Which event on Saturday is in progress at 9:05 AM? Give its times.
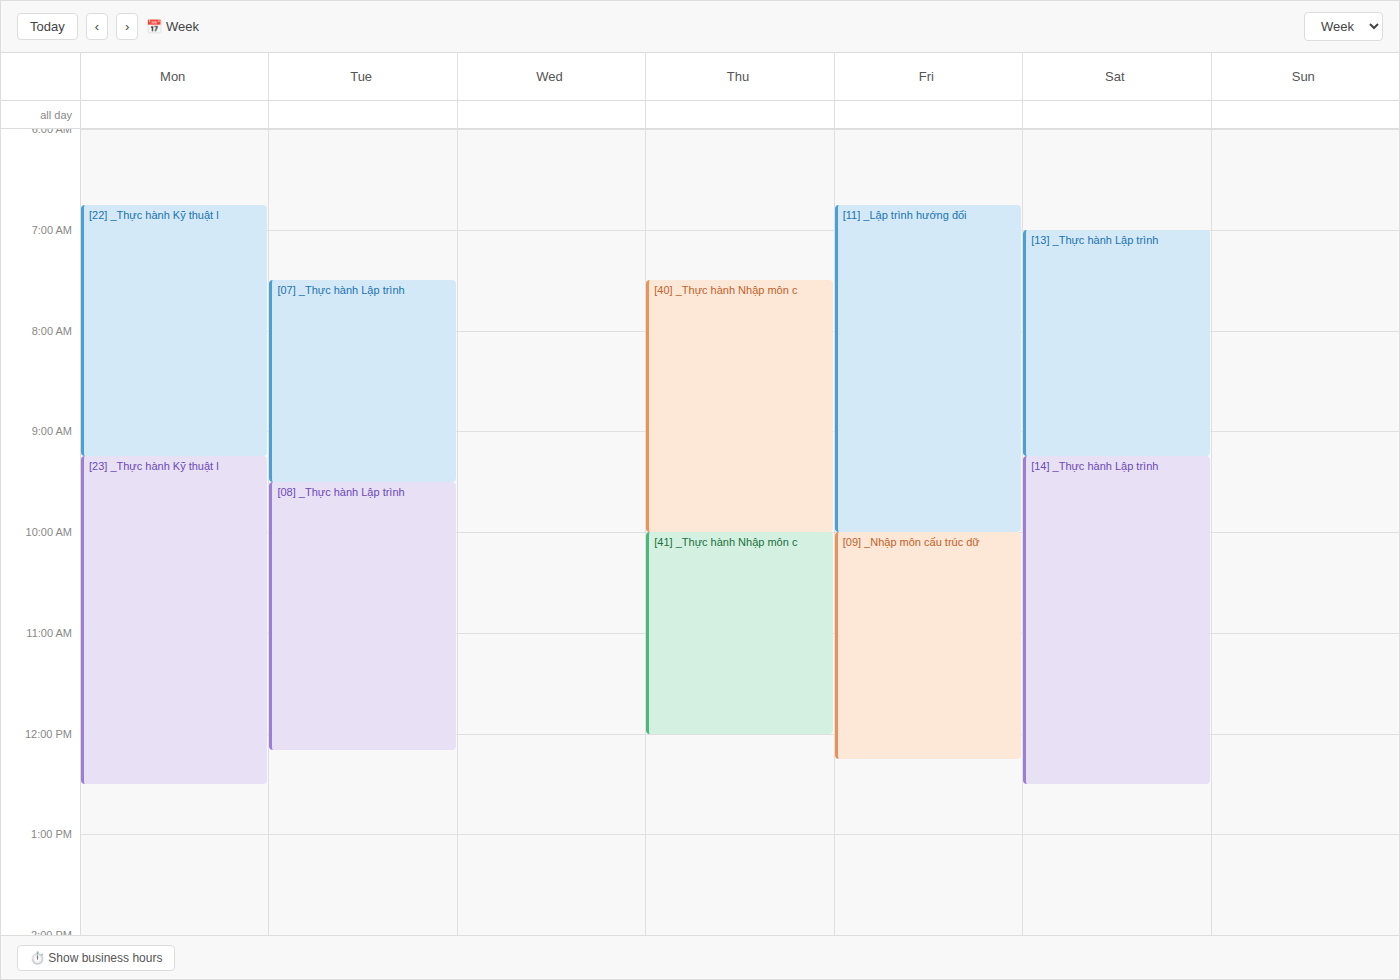
"[13] _Thực hành Lập trình", 7:00 AM to 9:15 AM